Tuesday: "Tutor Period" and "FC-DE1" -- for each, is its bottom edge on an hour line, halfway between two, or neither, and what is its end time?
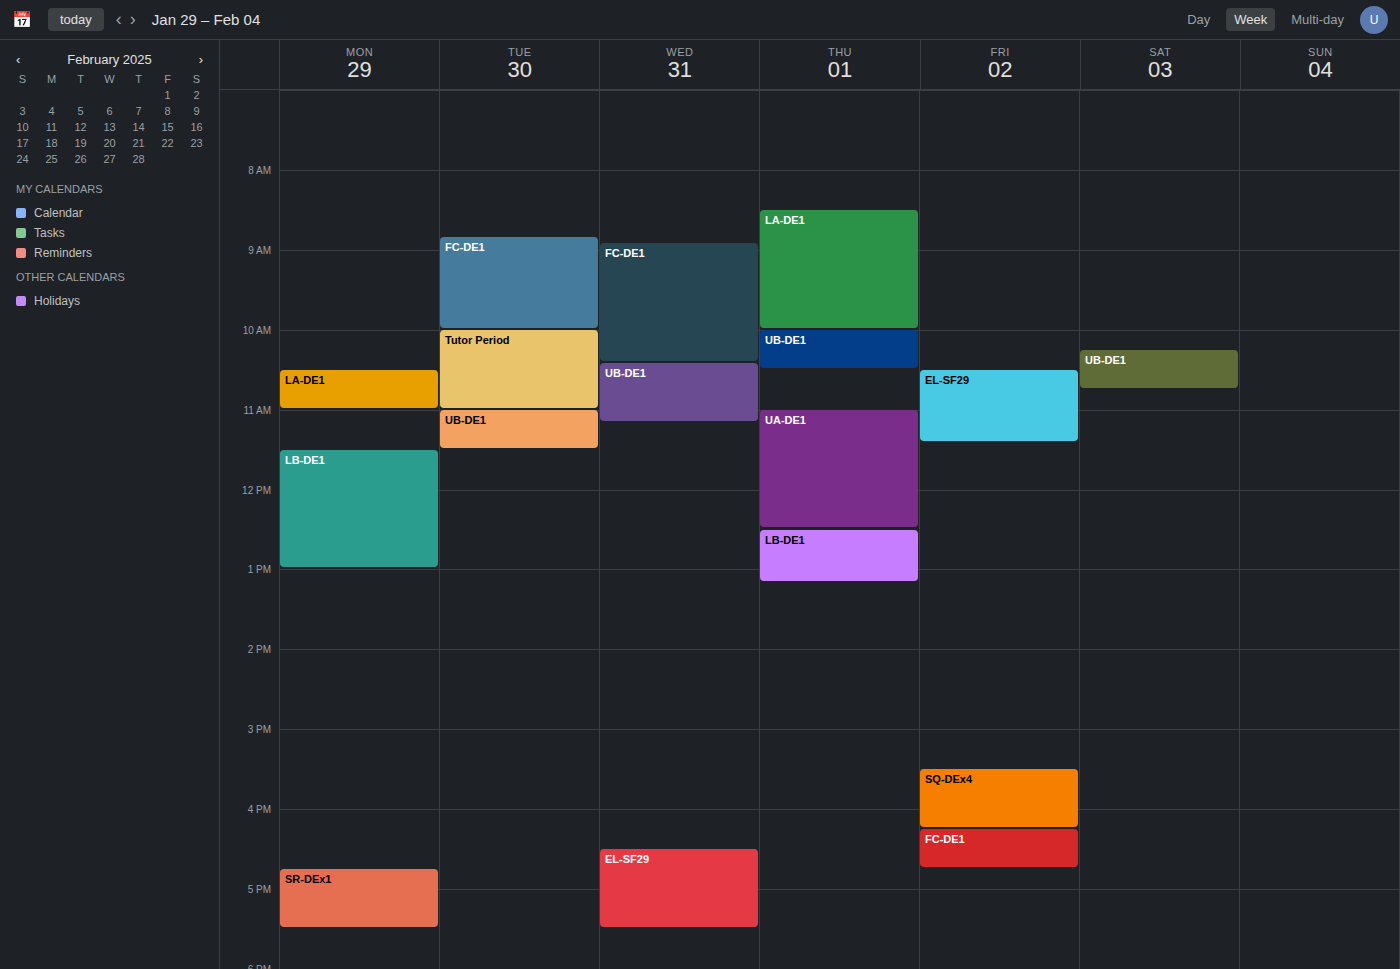
"Tutor Period": 11:00, exactly on the 11:00 line. "FC-DE1": 10:00, exactly on the 10:00 line.